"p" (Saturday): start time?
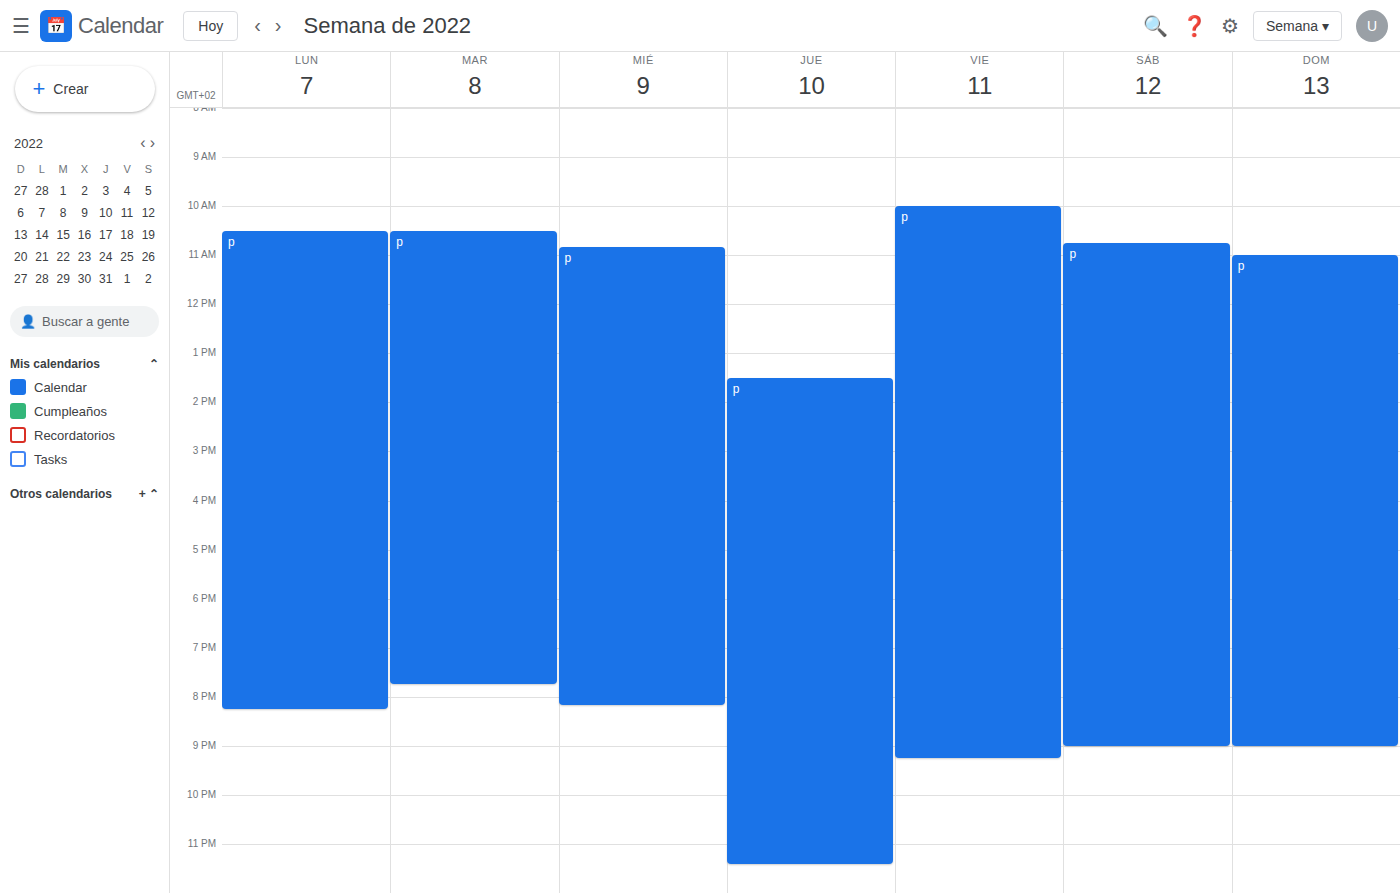
10:45 AM